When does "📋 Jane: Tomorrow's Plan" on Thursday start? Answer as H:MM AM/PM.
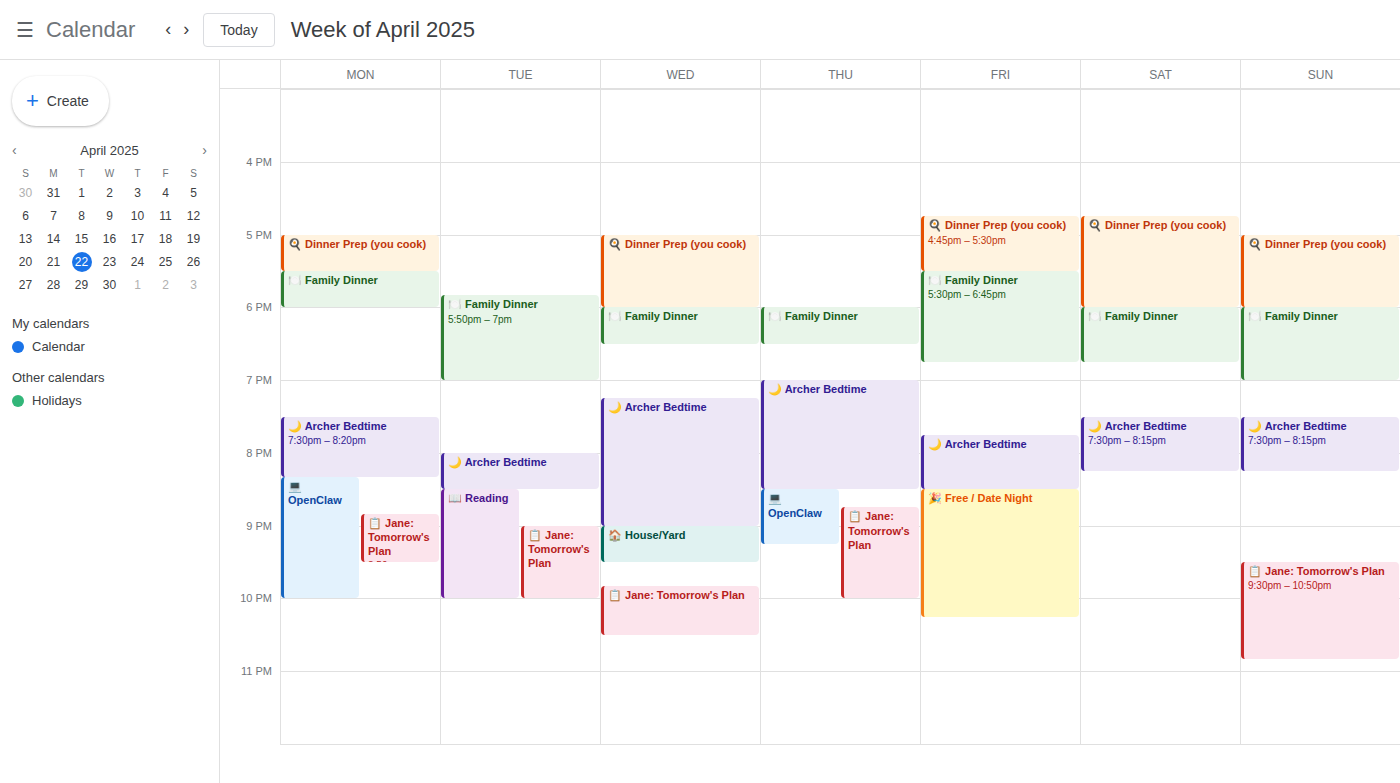
8:45 PM